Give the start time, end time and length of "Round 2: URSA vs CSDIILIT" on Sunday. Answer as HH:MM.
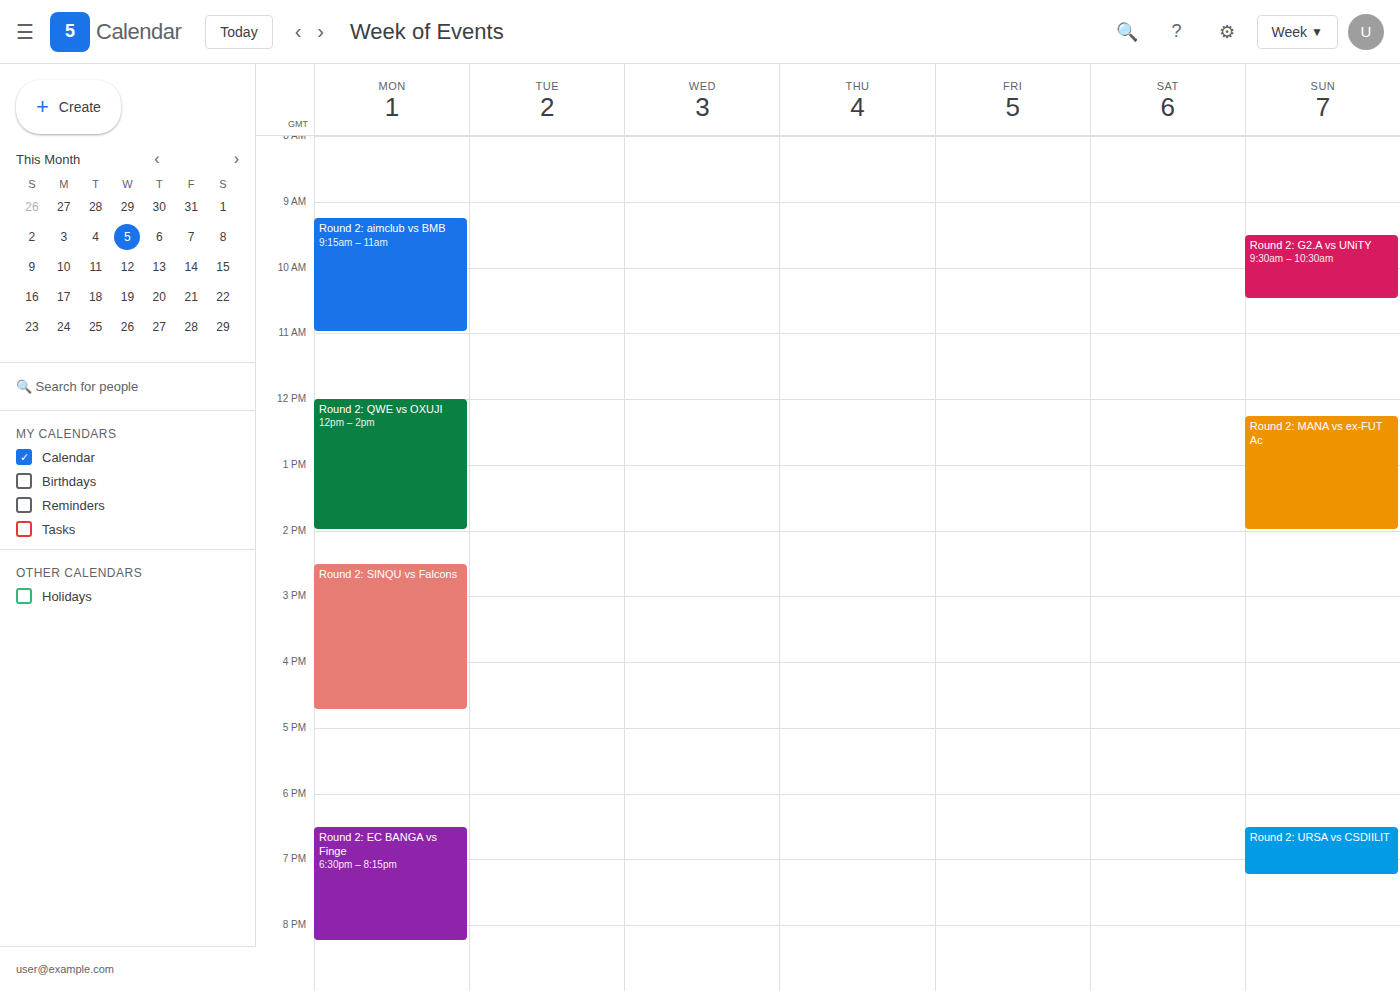
18:30 to 19:15, 45 minutes